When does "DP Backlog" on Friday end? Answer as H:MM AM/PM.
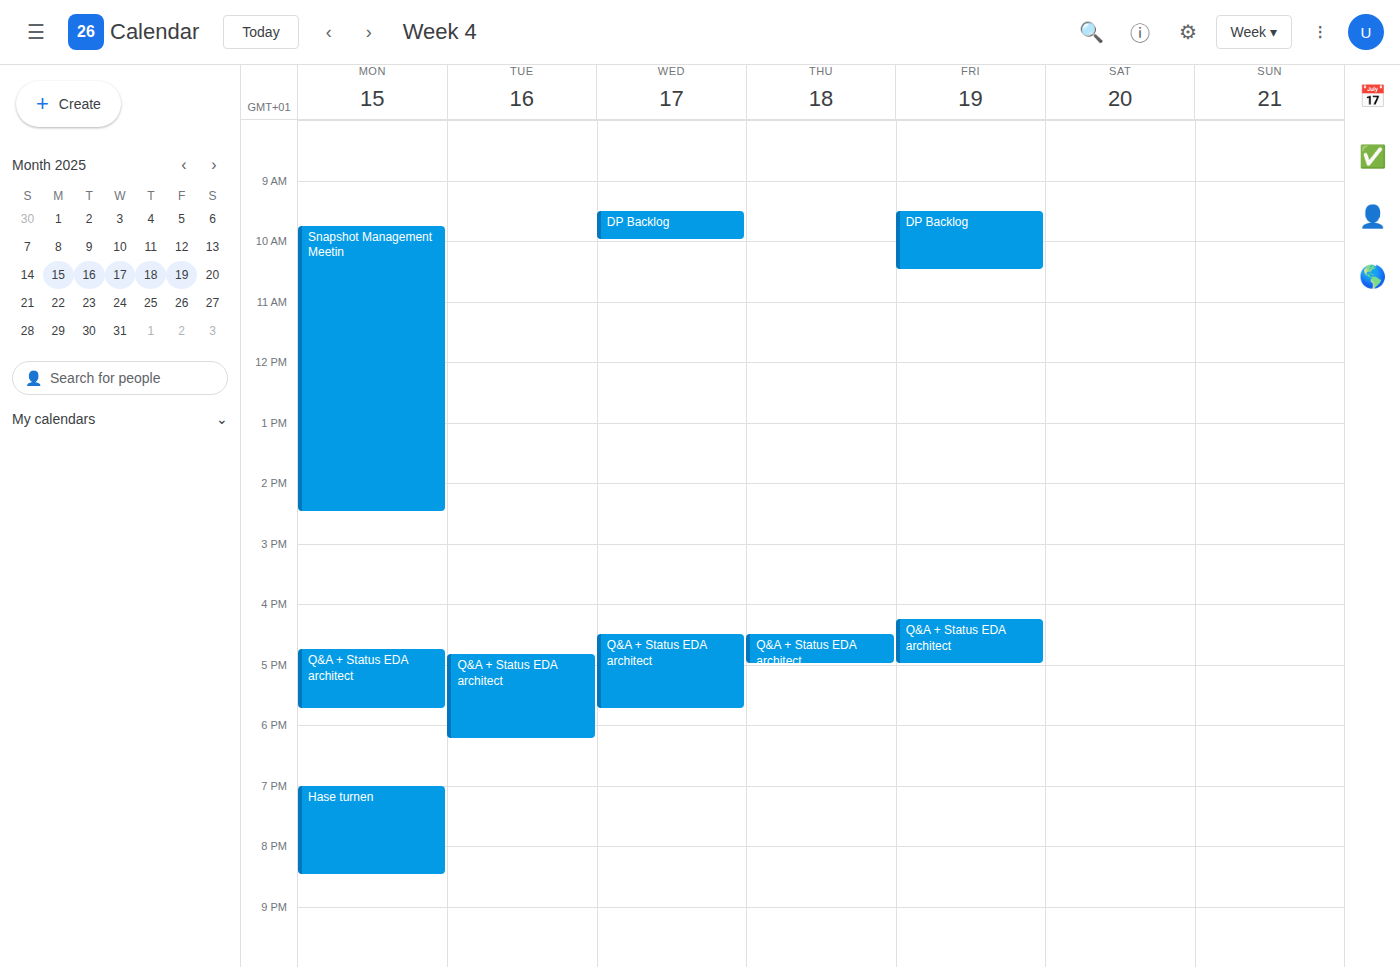
10:30 AM